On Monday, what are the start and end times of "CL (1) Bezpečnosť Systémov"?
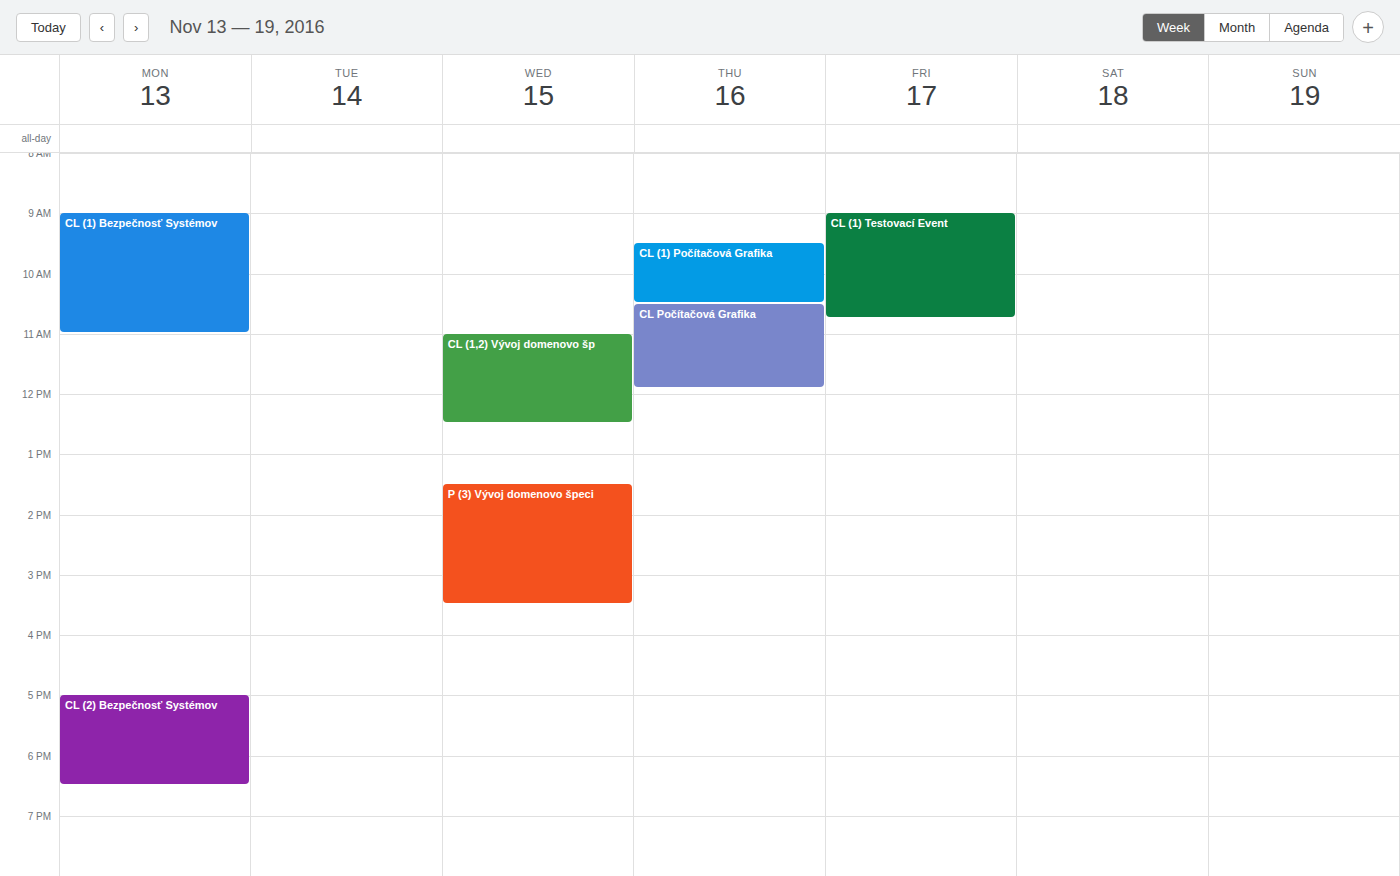
9:00 AM to 11:00 AM